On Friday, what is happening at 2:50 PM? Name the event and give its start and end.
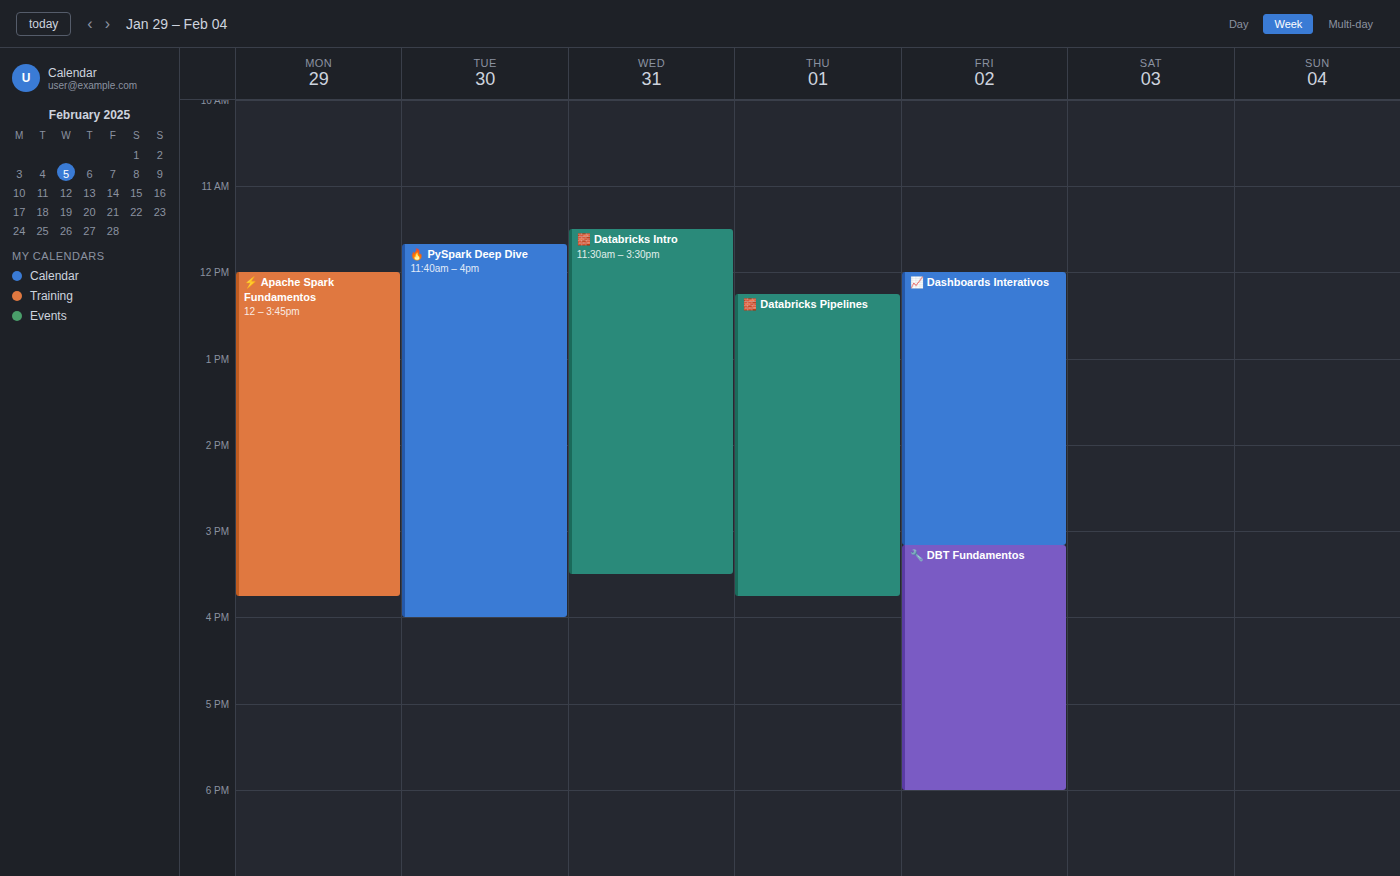
"📈 Dashboards Interativos", 12:00 PM to 3:10 PM